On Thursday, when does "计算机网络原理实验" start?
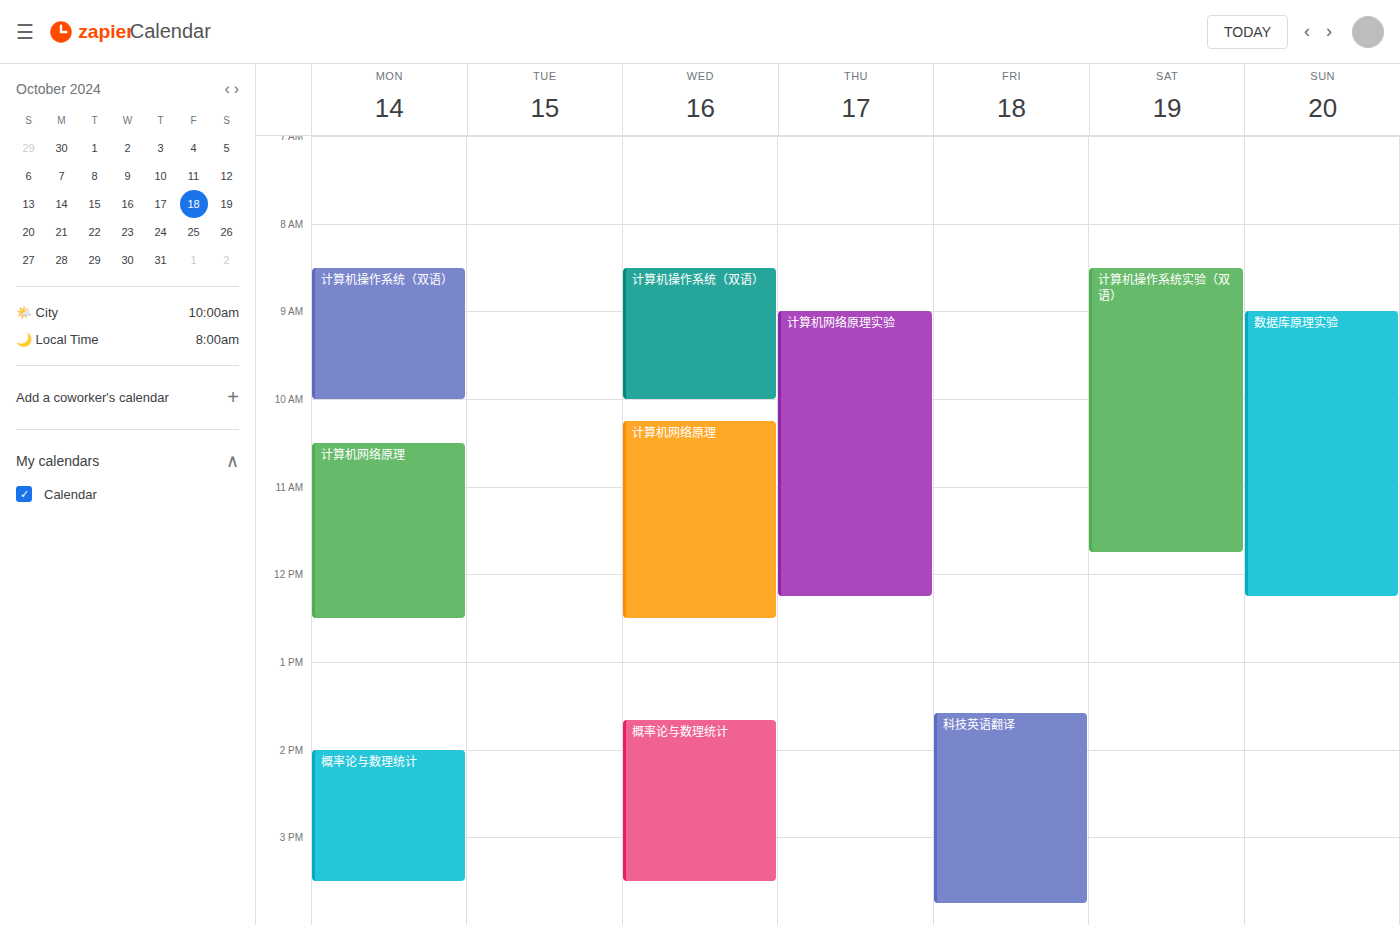
9:00 AM